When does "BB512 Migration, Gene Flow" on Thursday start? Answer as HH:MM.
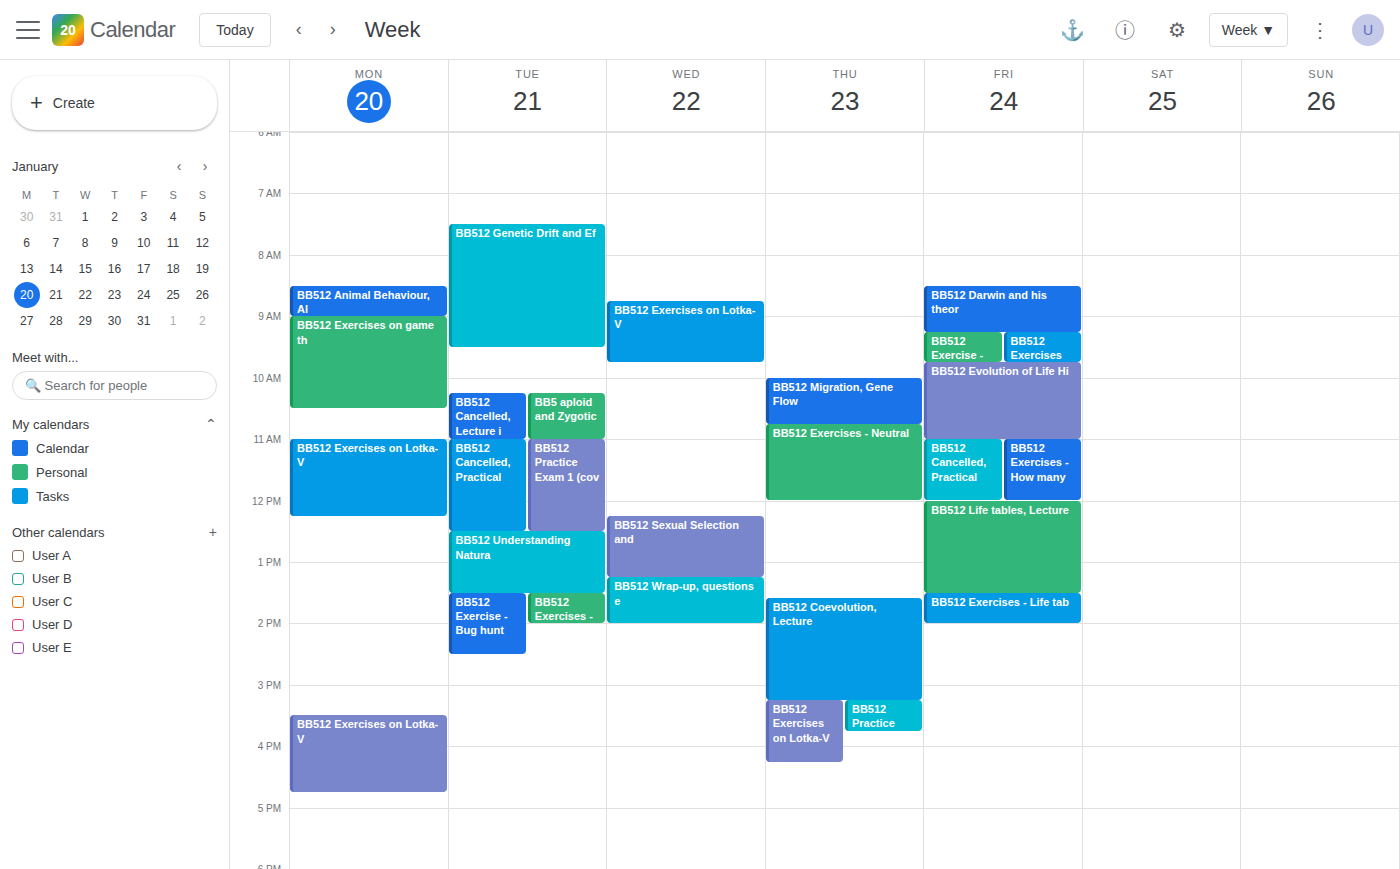
10:00